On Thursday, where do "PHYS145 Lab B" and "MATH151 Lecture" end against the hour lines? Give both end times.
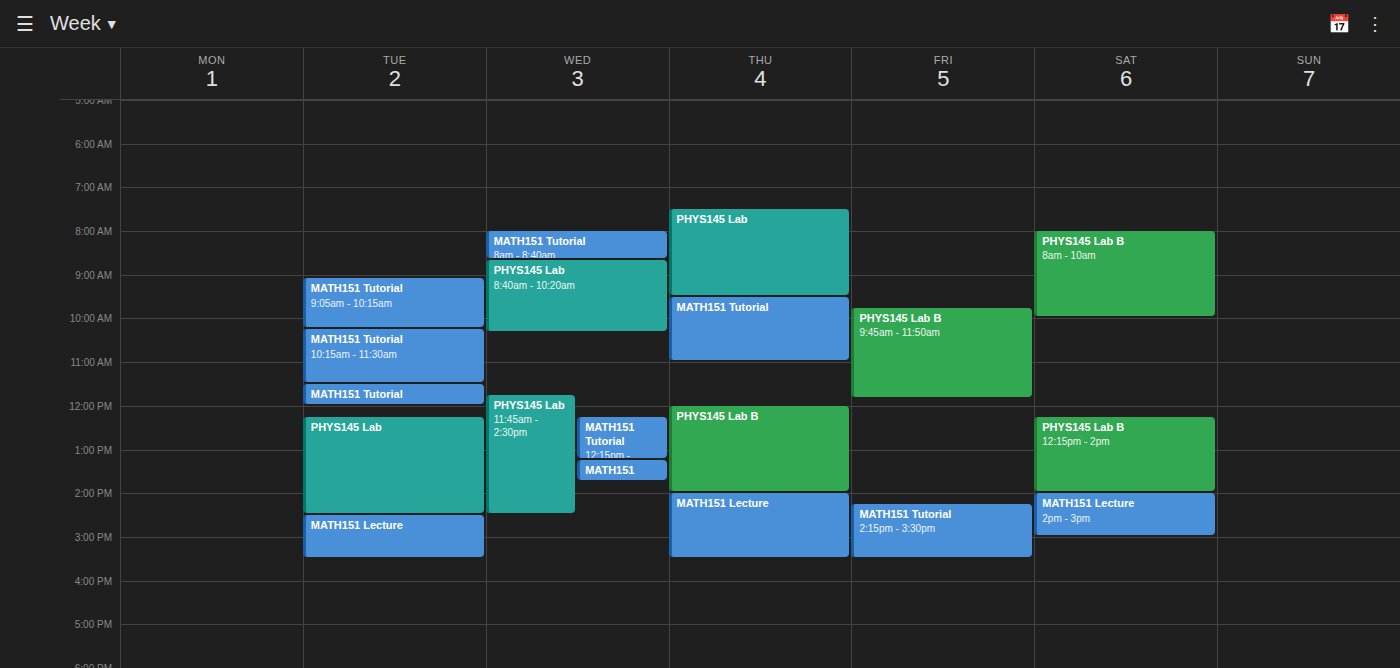
"PHYS145 Lab B": 2:00 PM, exactly on the 2 PM line. "MATH151 Lecture": 3:30 PM, halfway between the 3 PM and 4 PM lines.